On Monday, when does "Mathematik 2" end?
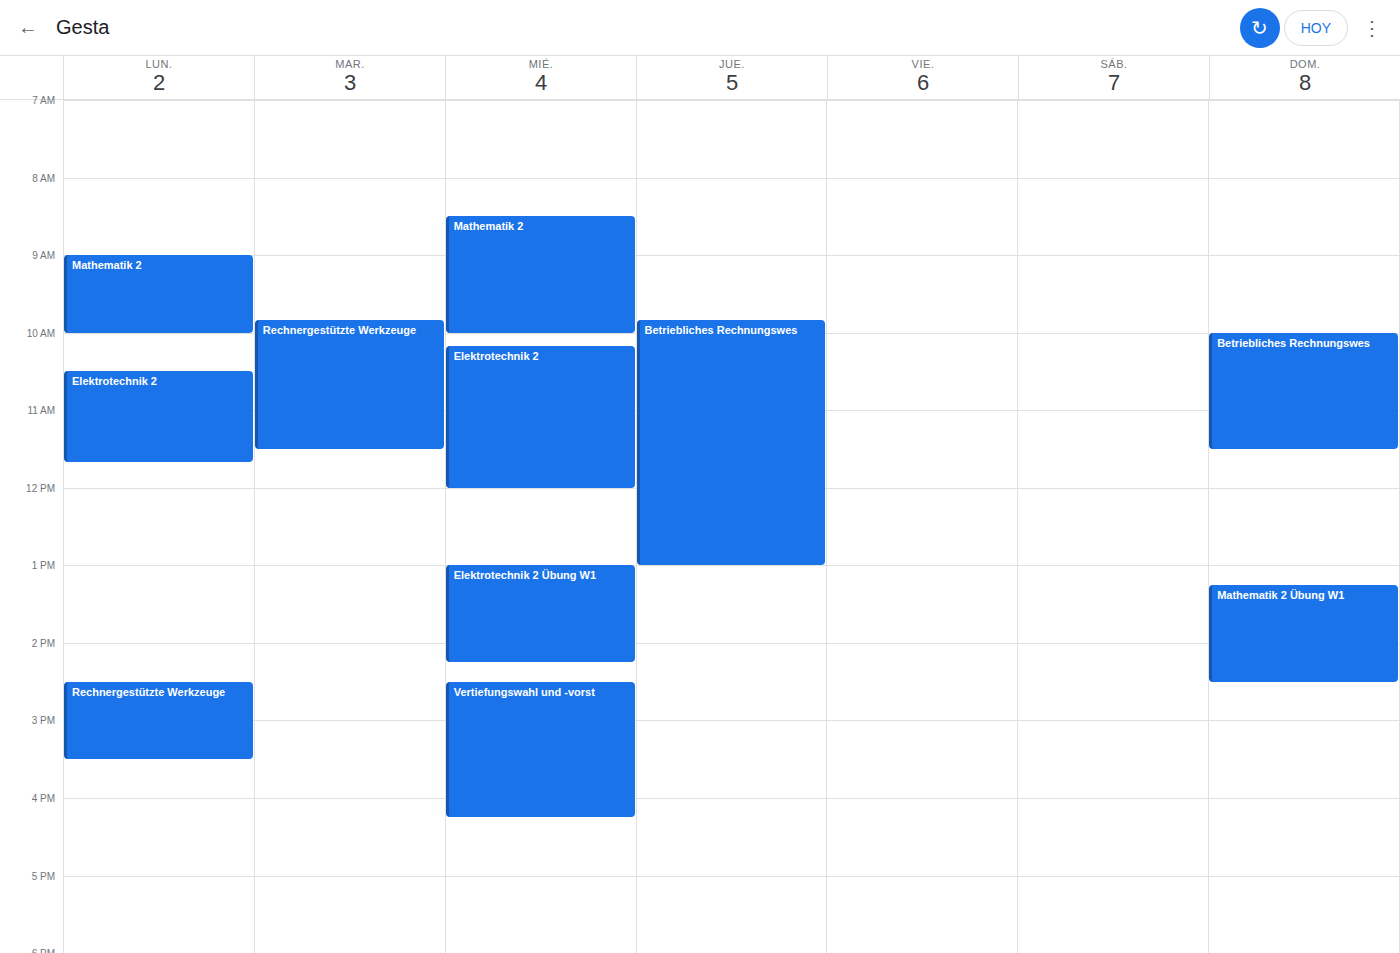
10:00 AM